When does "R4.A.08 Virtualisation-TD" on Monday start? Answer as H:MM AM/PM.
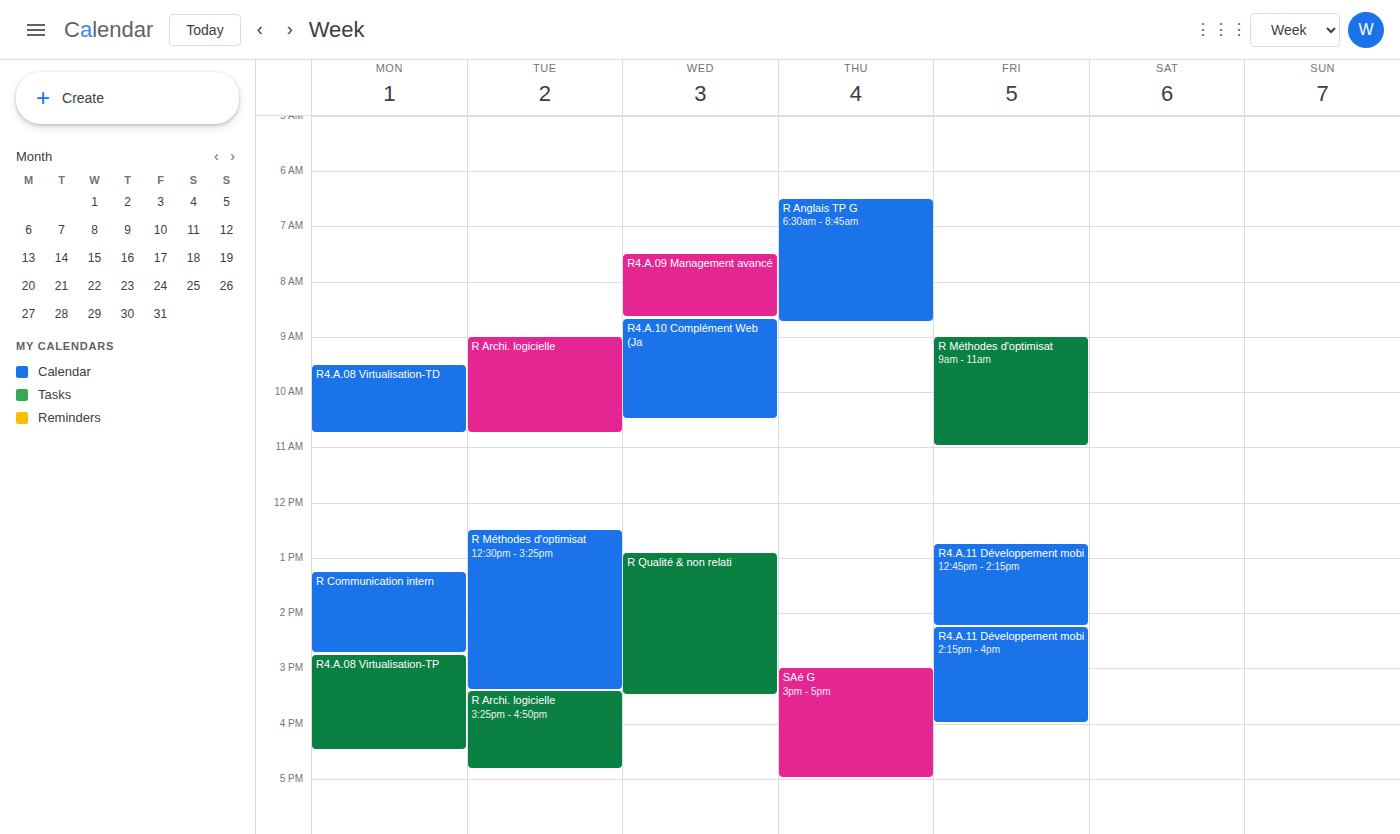
9:30 AM